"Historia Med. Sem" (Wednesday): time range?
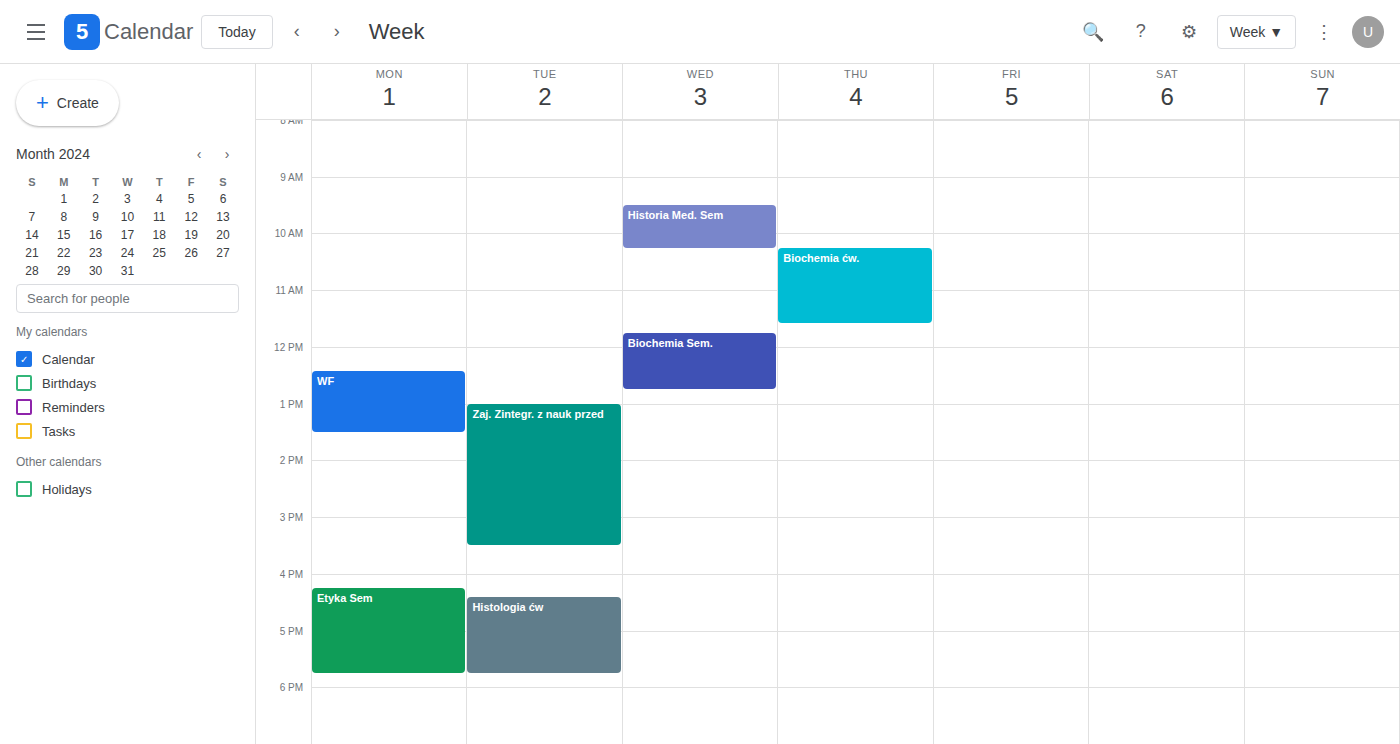
9:30 AM to 10:15 AM